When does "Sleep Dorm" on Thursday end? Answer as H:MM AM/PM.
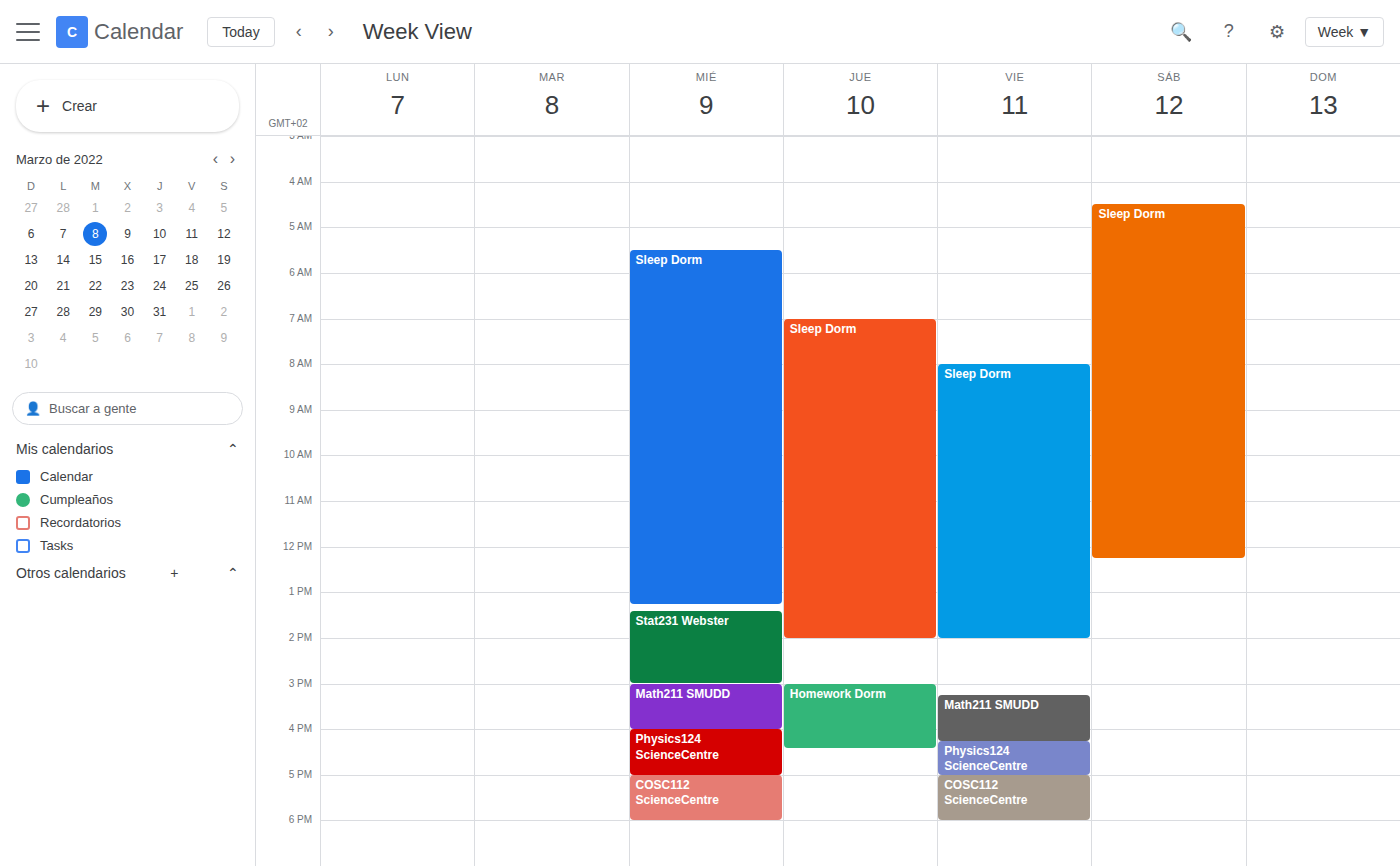
2:00 PM